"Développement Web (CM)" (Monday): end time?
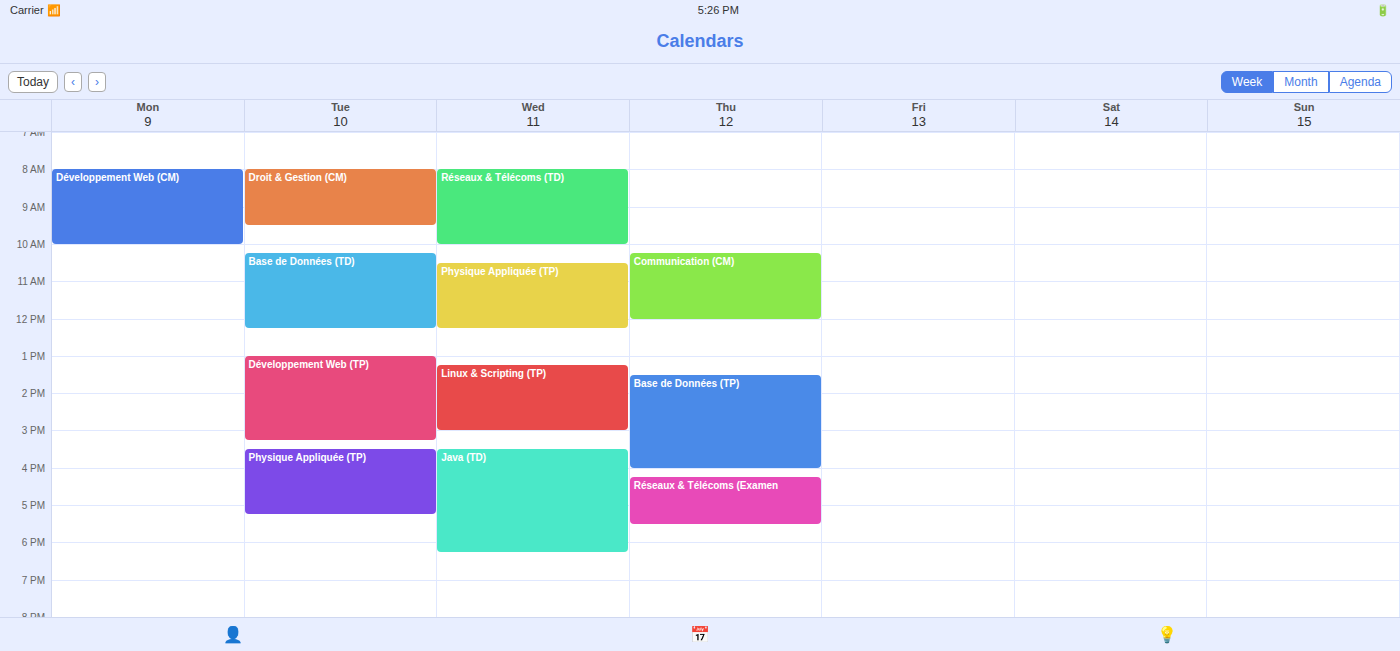
10:00 AM